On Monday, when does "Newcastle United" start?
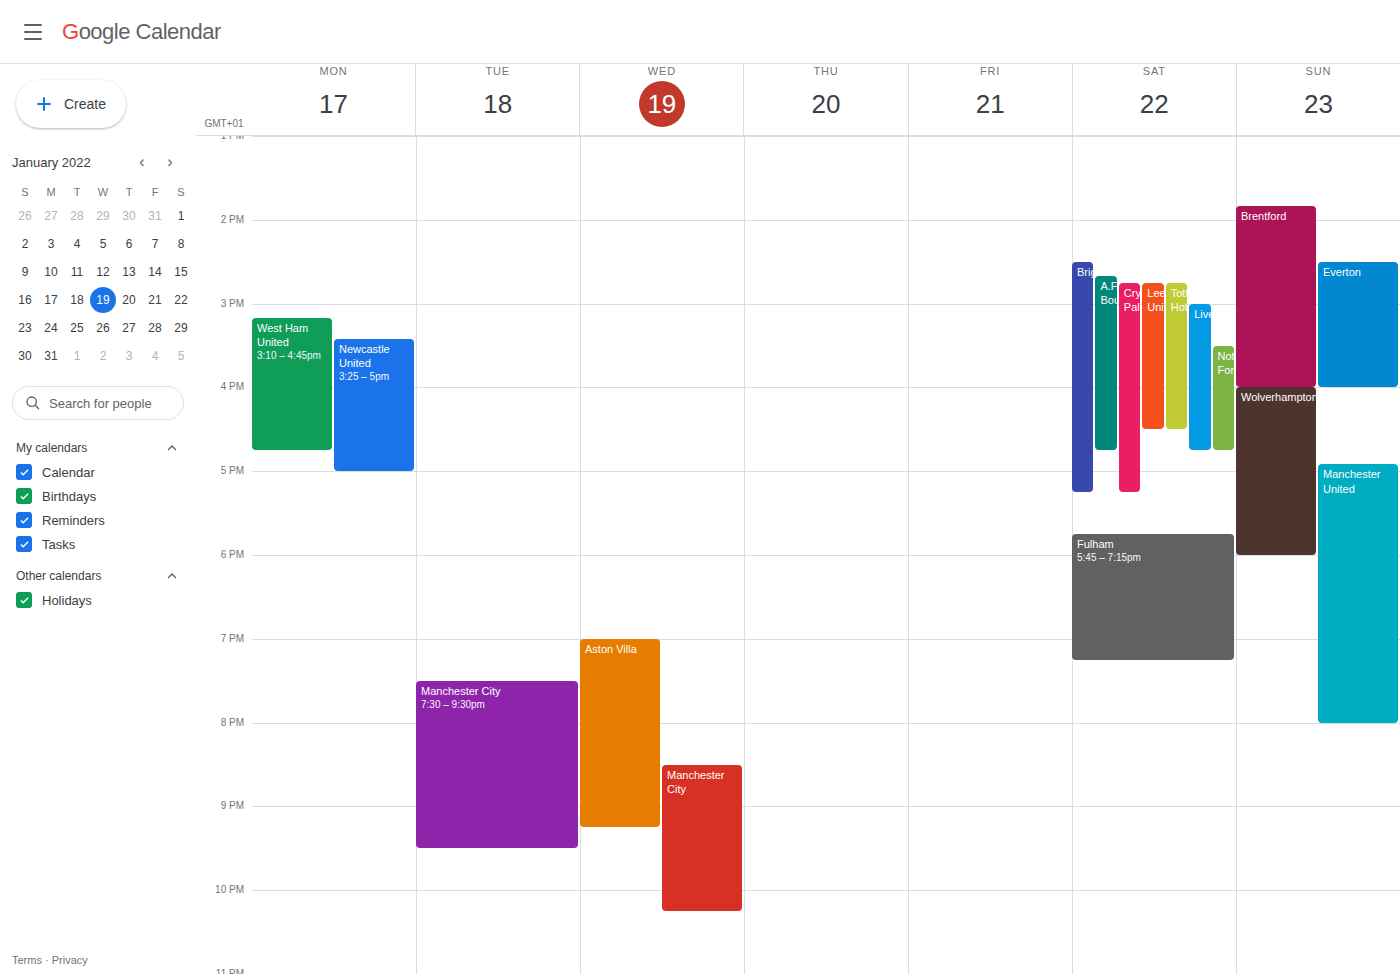
3:25 PM